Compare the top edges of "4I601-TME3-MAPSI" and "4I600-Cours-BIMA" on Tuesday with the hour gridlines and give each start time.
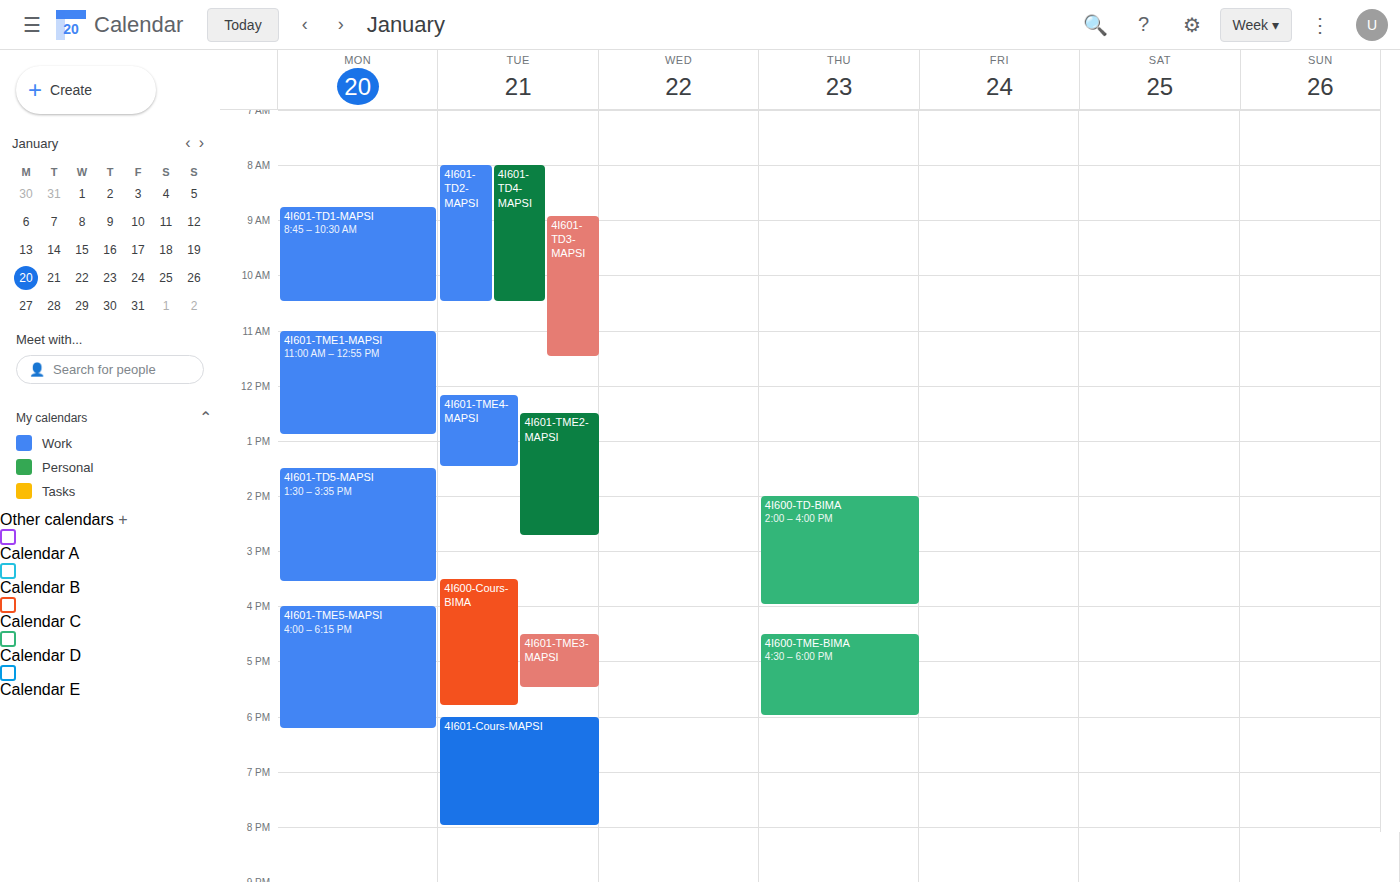
"4I601-TME3-MAPSI": 4:30 PM, halfway between the 4 PM and 5 PM lines. "4I600-Cours-BIMA": 3:30 PM, halfway between the 3 PM and 4 PM lines.